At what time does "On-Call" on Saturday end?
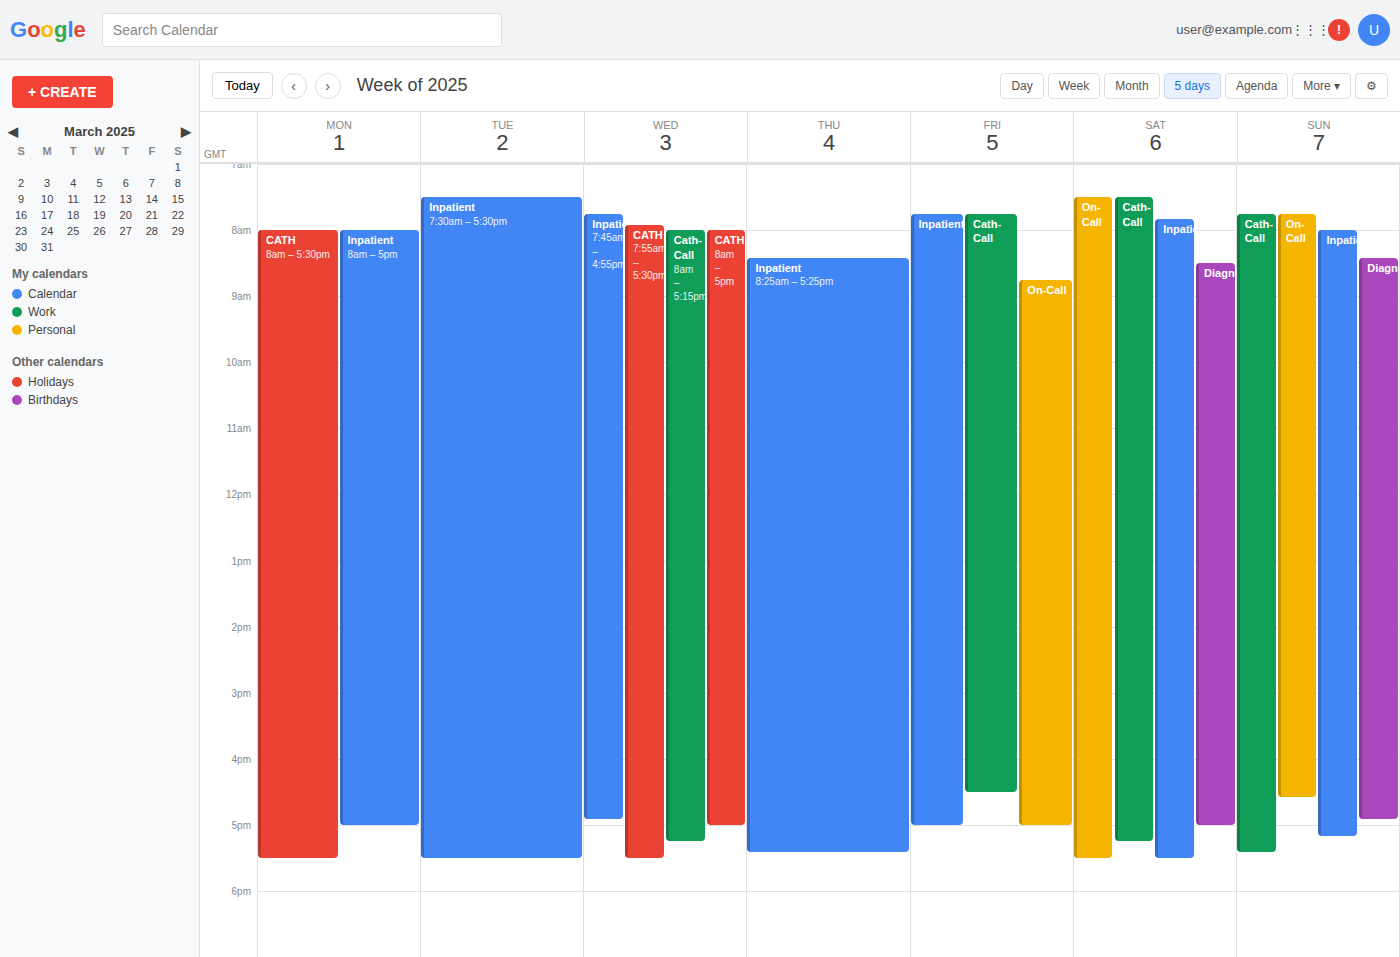
5:30 PM